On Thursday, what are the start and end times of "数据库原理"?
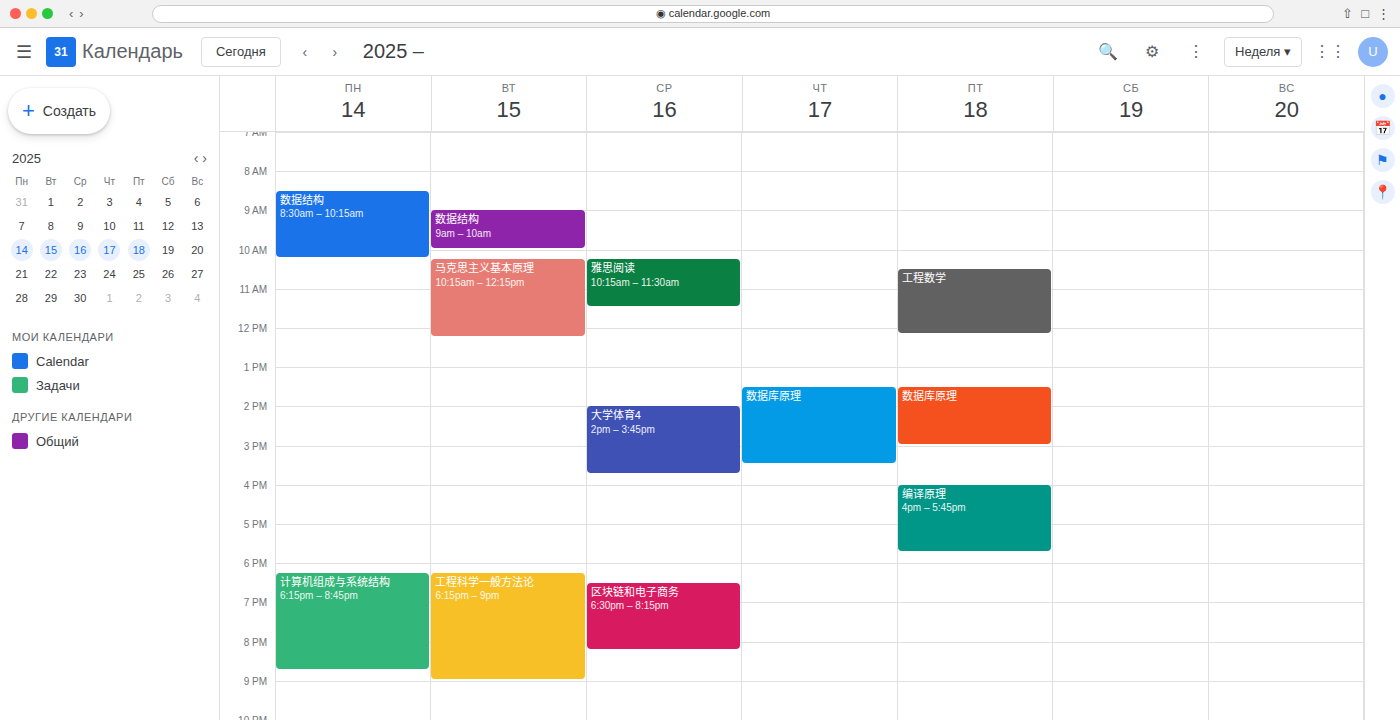
1:30 PM to 3:30 PM